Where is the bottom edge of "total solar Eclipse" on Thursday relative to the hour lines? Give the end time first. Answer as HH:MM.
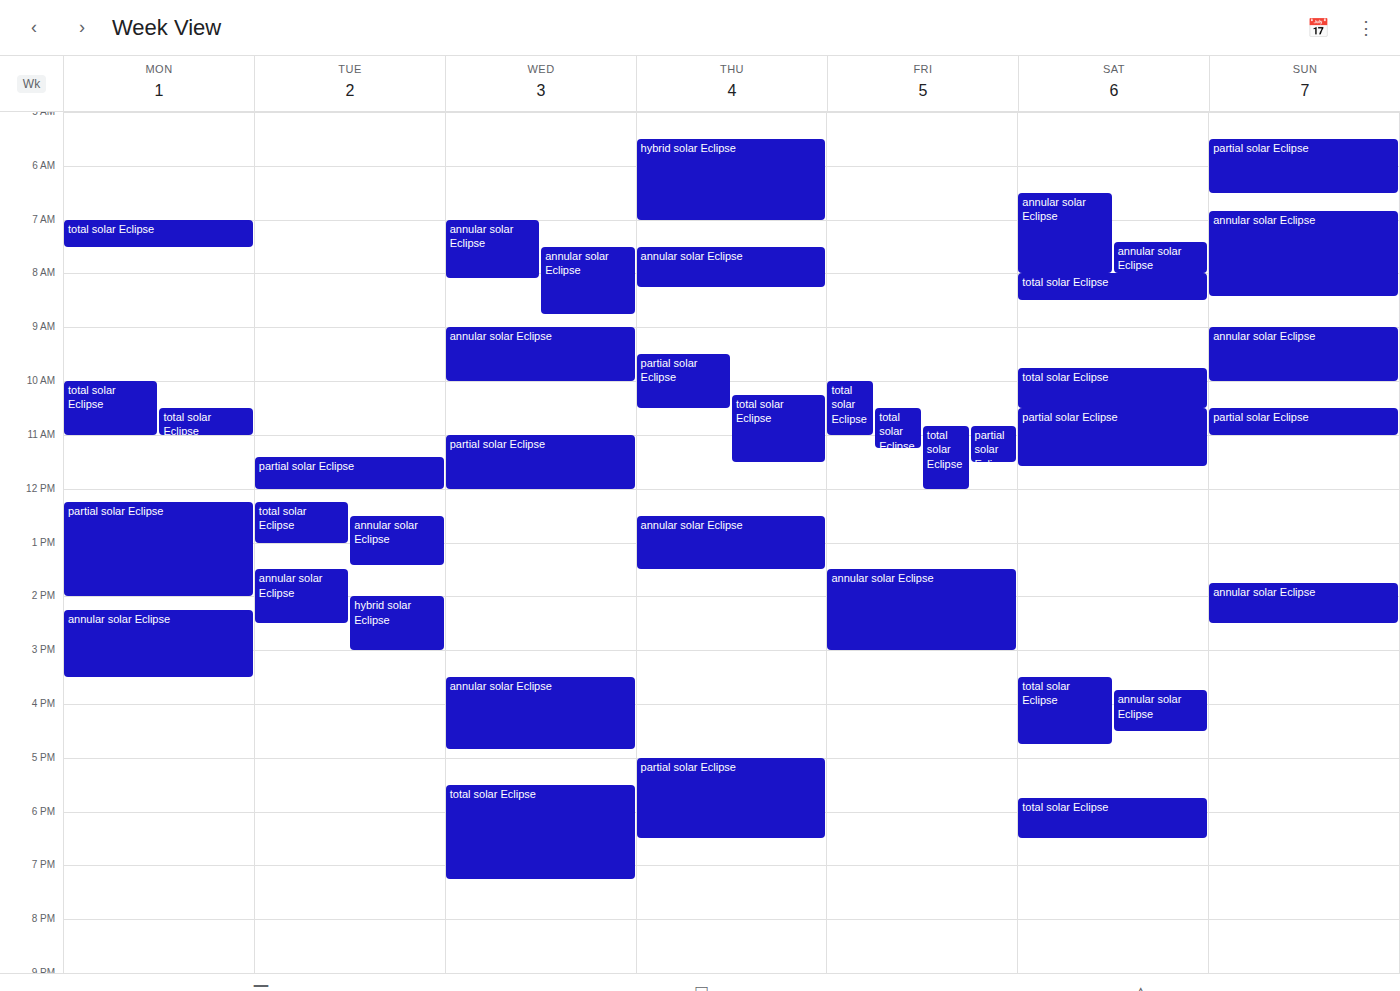
11:30 -- halfway between the 11:00 and 12:00 lines.